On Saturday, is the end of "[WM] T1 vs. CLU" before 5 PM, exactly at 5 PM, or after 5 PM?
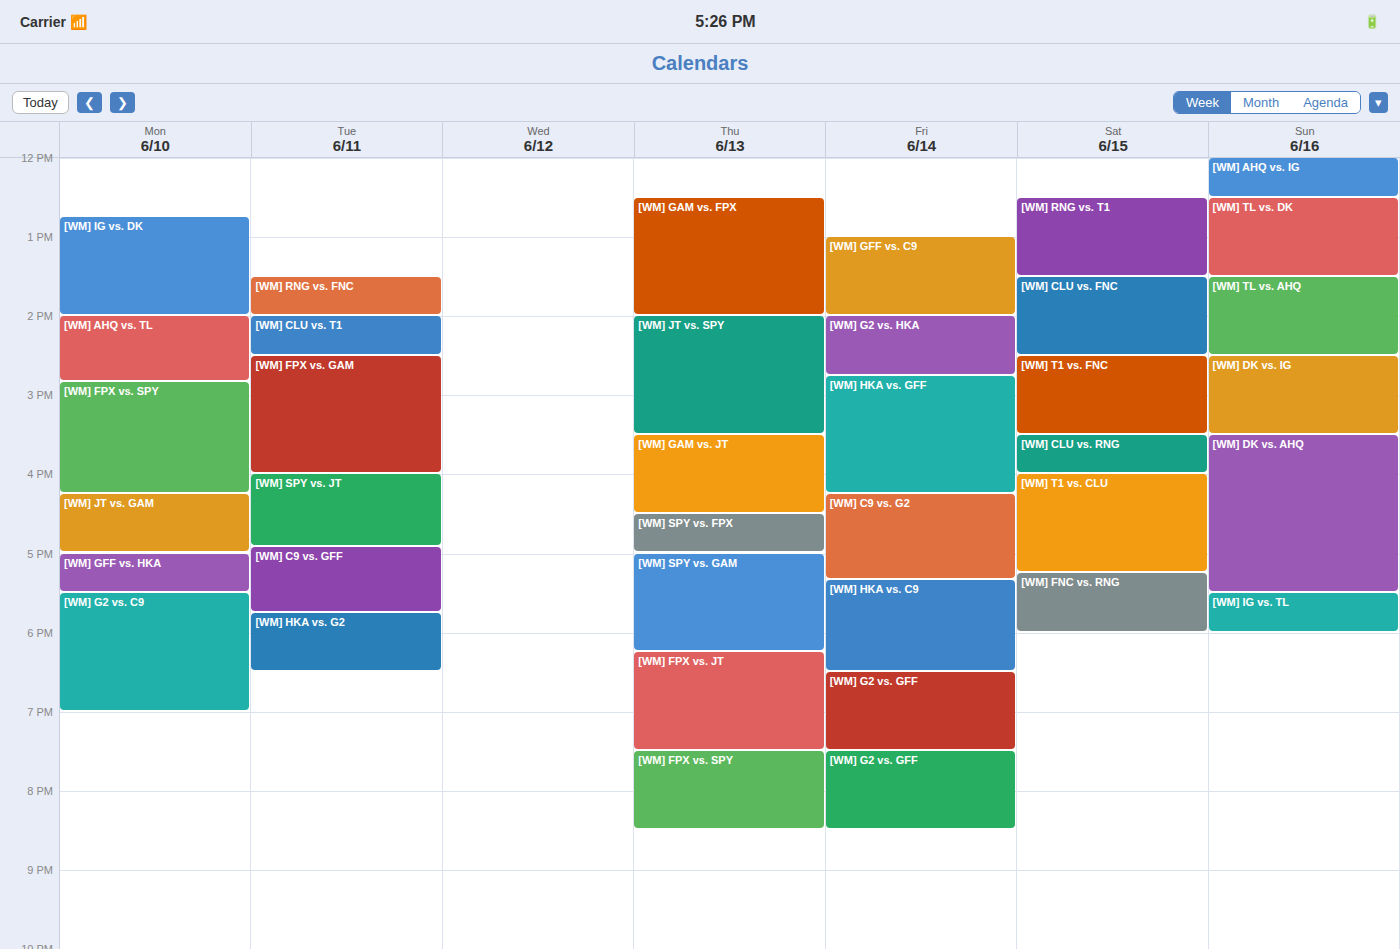
5:15 PM -- after 5 PM, 15 minutes below the 5 PM line.